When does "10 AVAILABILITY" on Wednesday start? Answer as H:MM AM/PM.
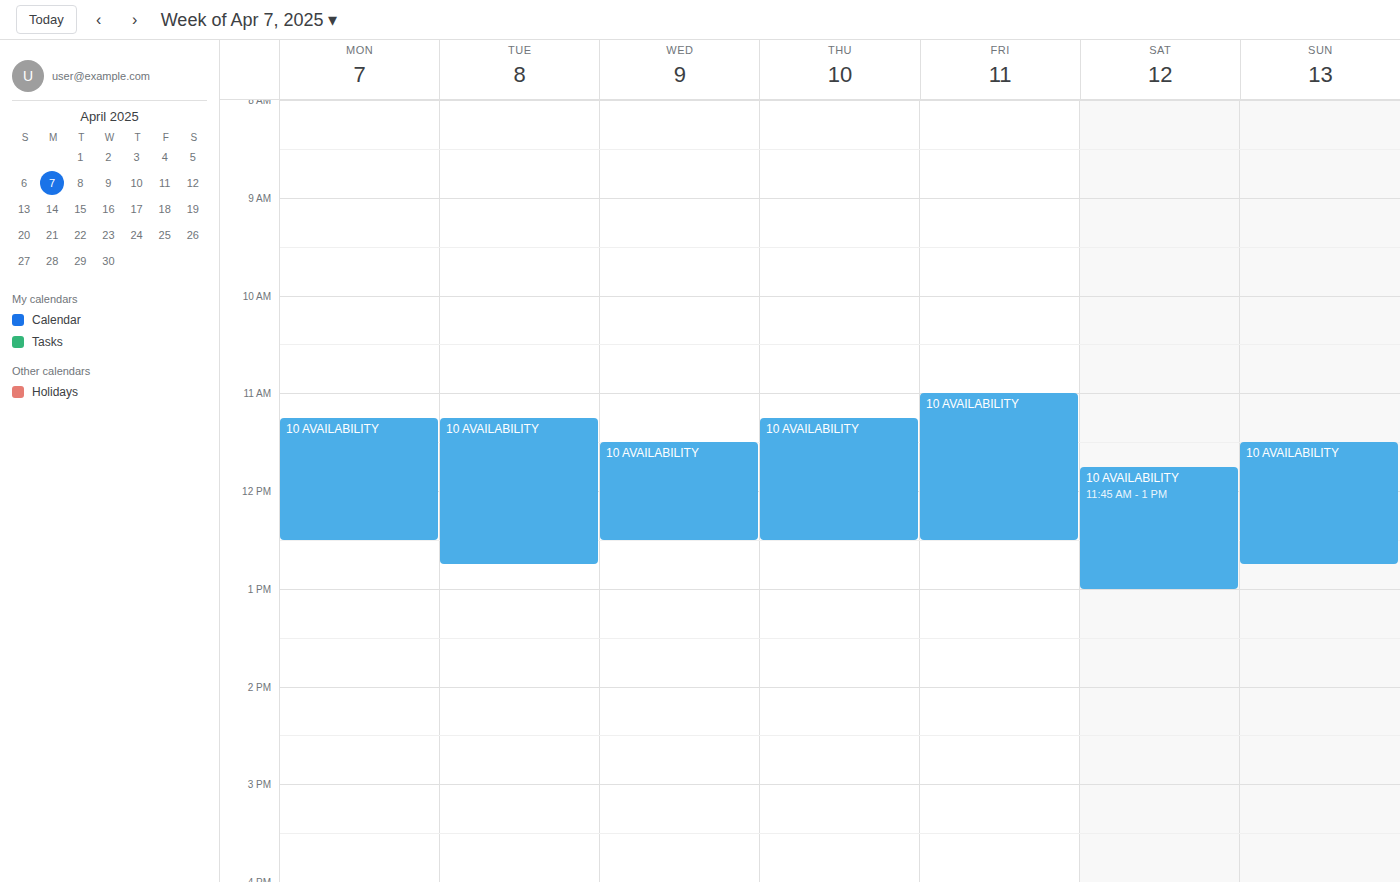
11:30 AM